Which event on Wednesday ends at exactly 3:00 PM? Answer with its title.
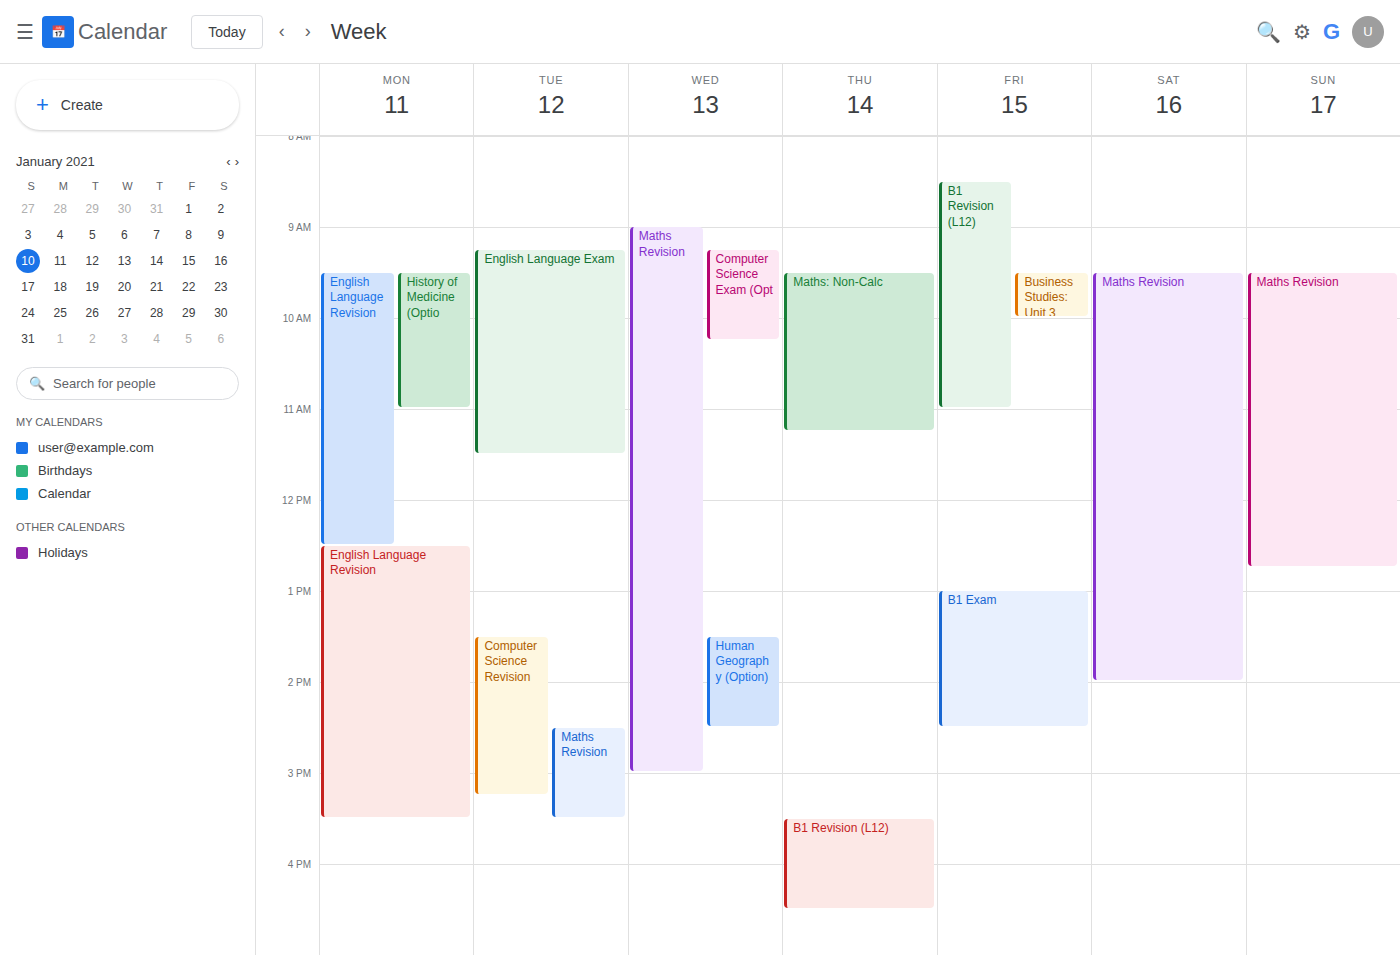
"Maths Revision"